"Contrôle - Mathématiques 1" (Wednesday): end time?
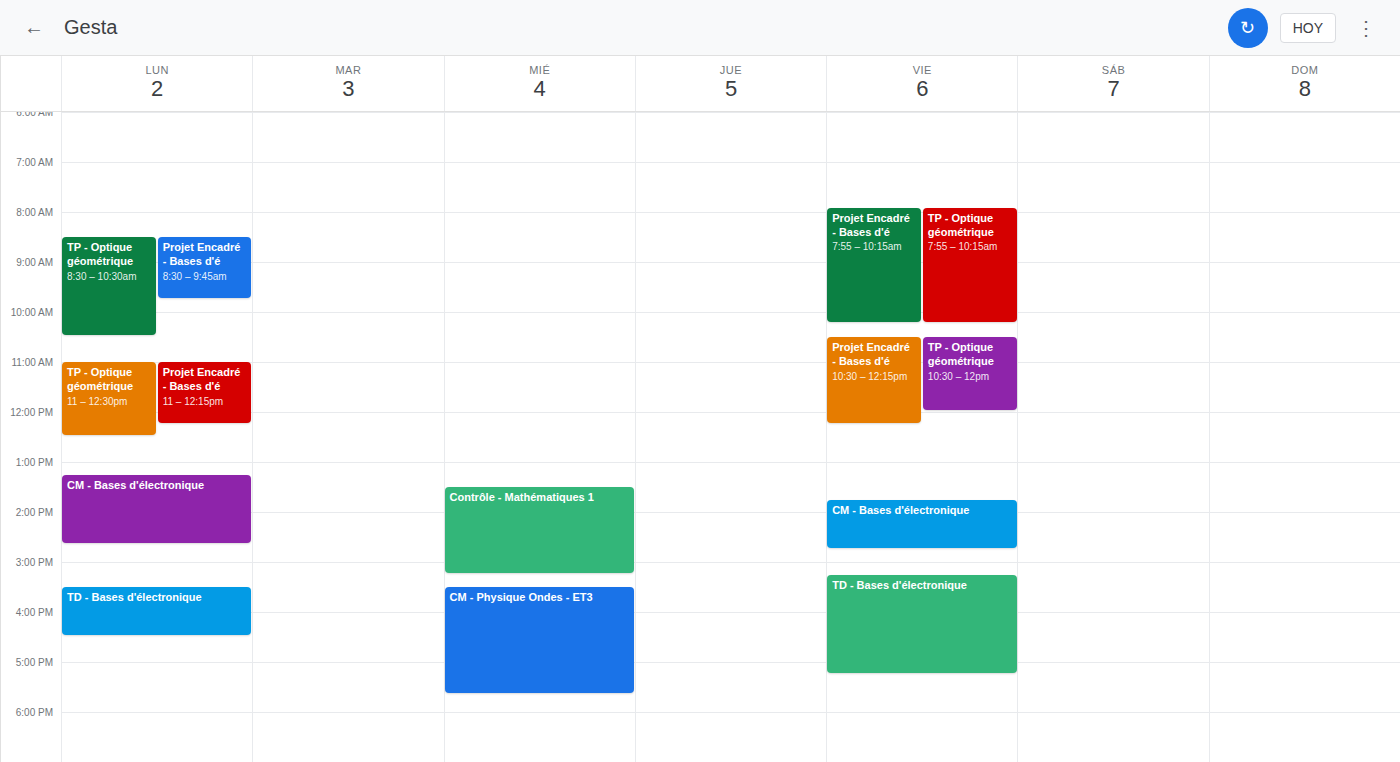
3:15 PM